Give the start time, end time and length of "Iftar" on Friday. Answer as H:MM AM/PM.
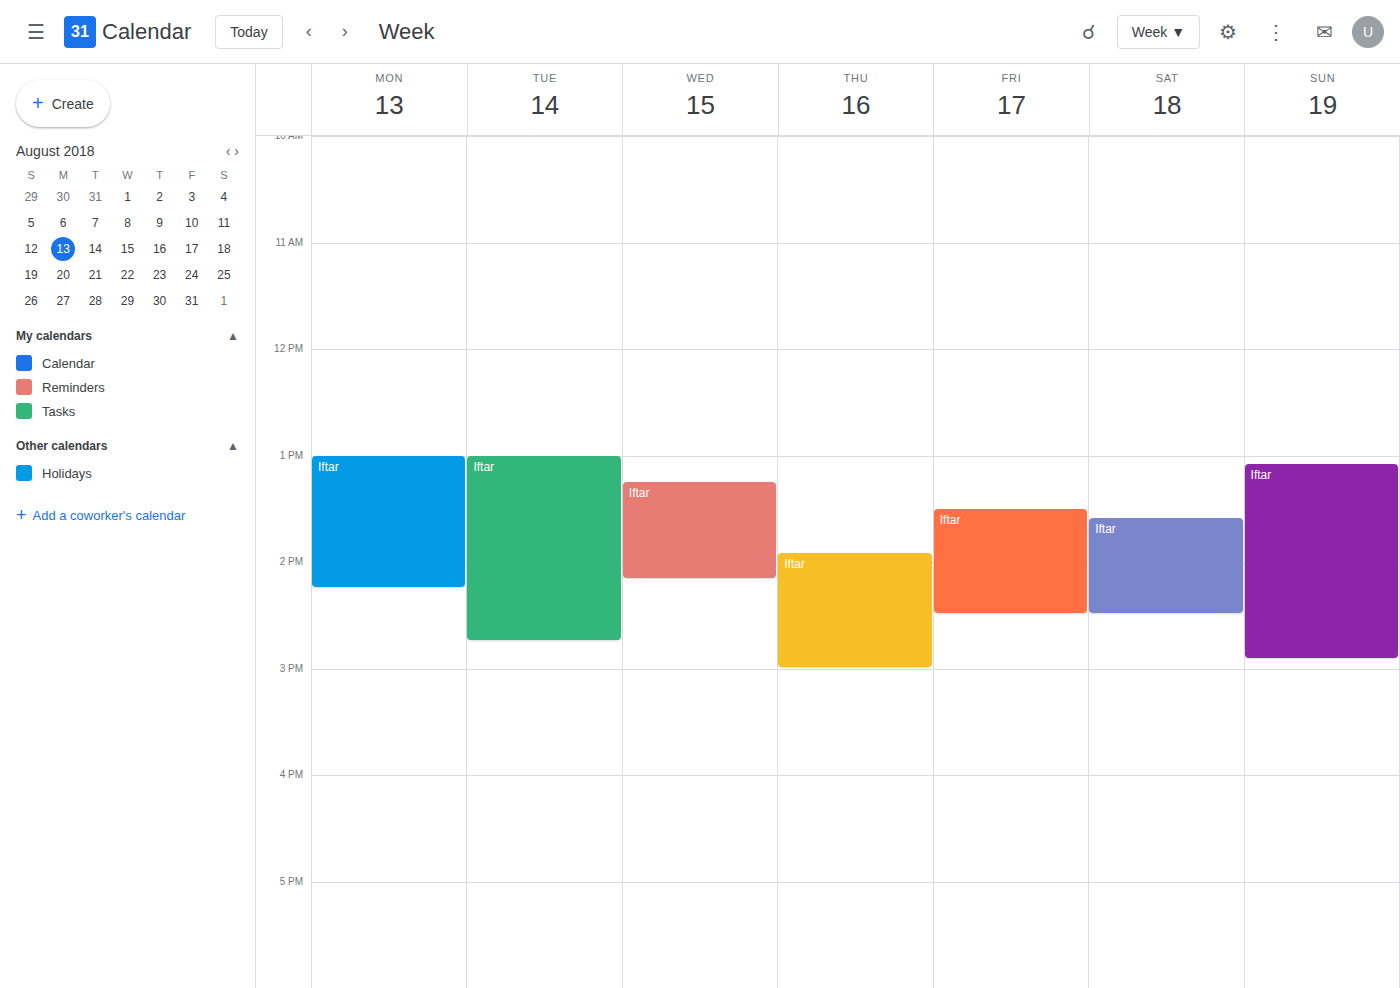
1:30 PM to 2:30 PM, 1 hour